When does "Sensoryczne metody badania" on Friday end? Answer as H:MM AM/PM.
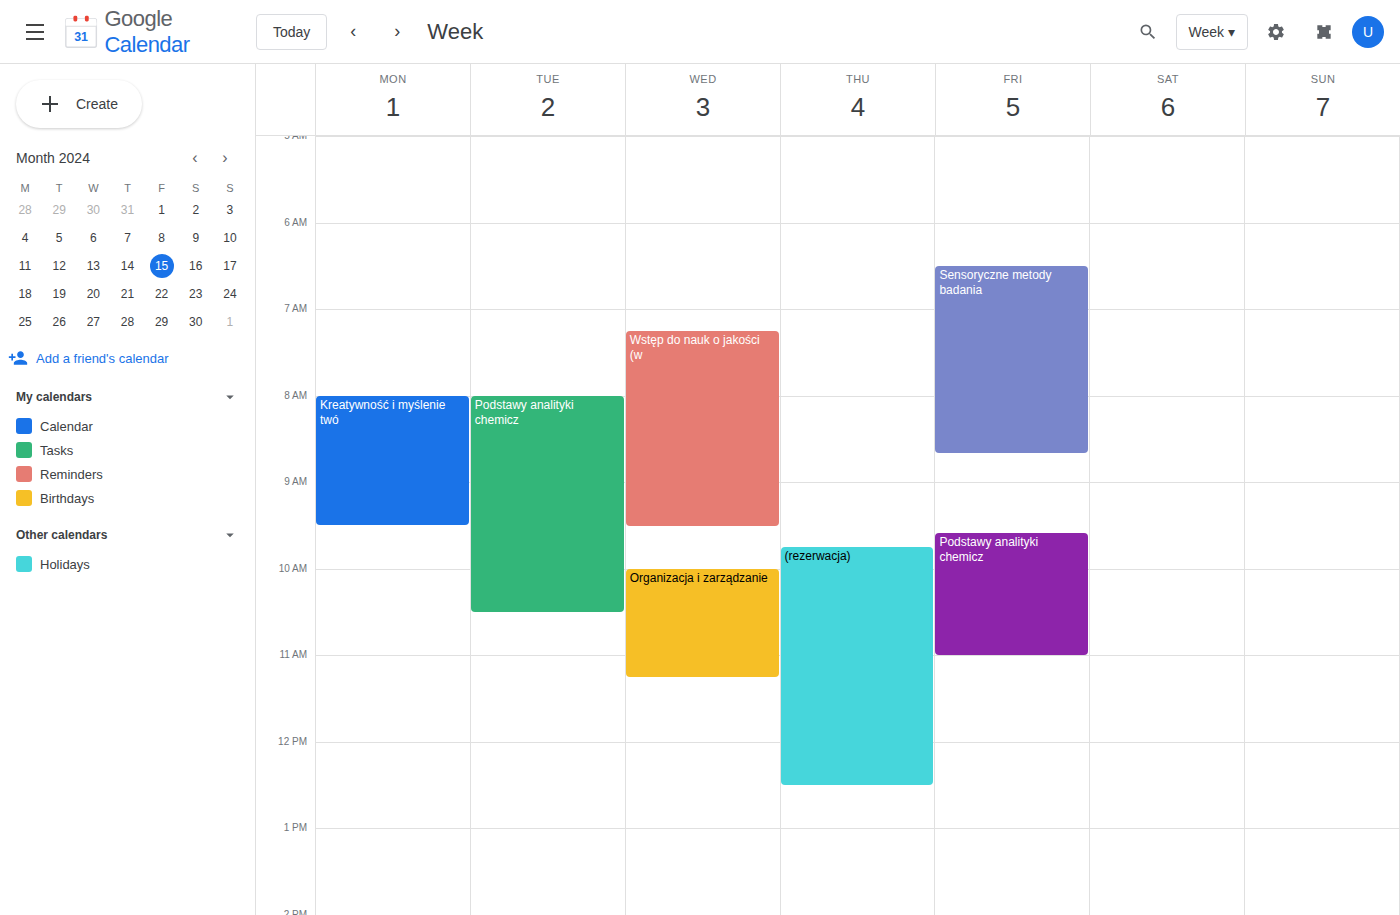
8:40 AM